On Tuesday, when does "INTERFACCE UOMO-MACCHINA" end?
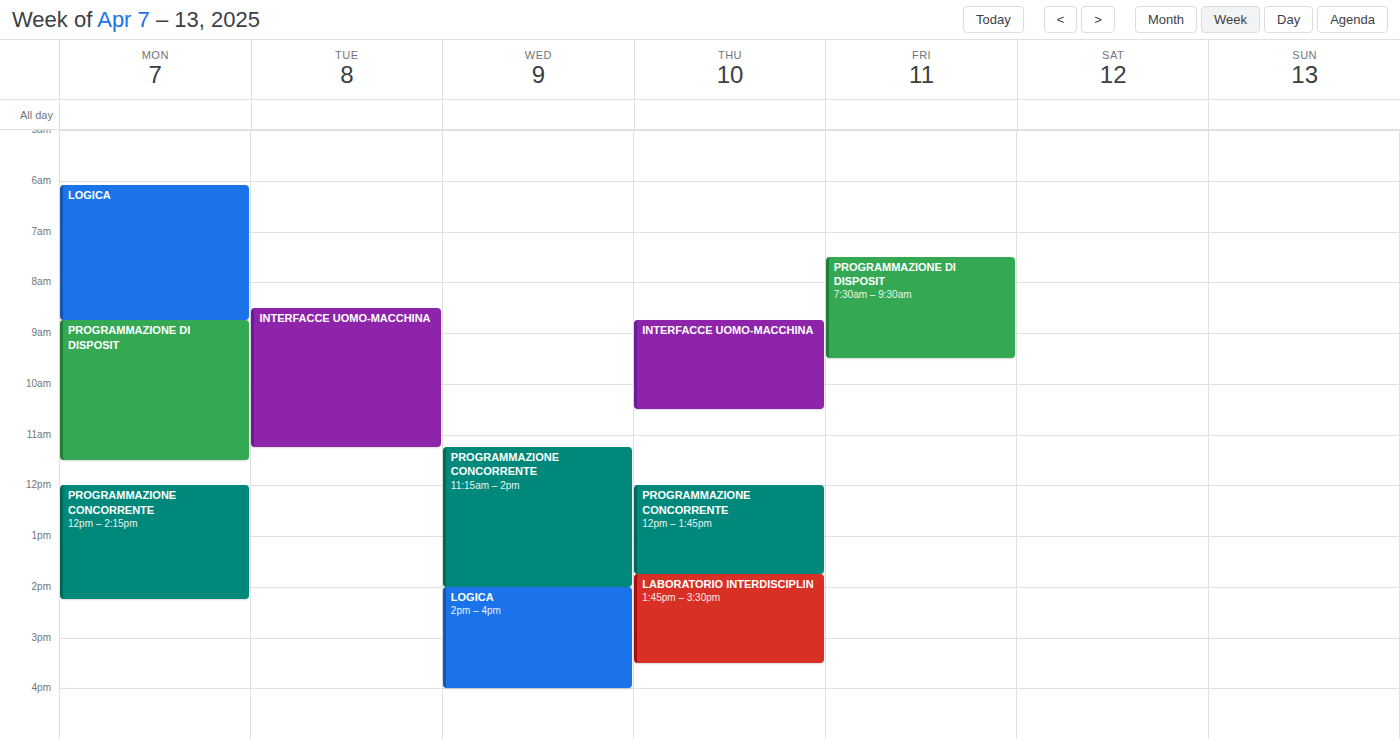
11:15 AM